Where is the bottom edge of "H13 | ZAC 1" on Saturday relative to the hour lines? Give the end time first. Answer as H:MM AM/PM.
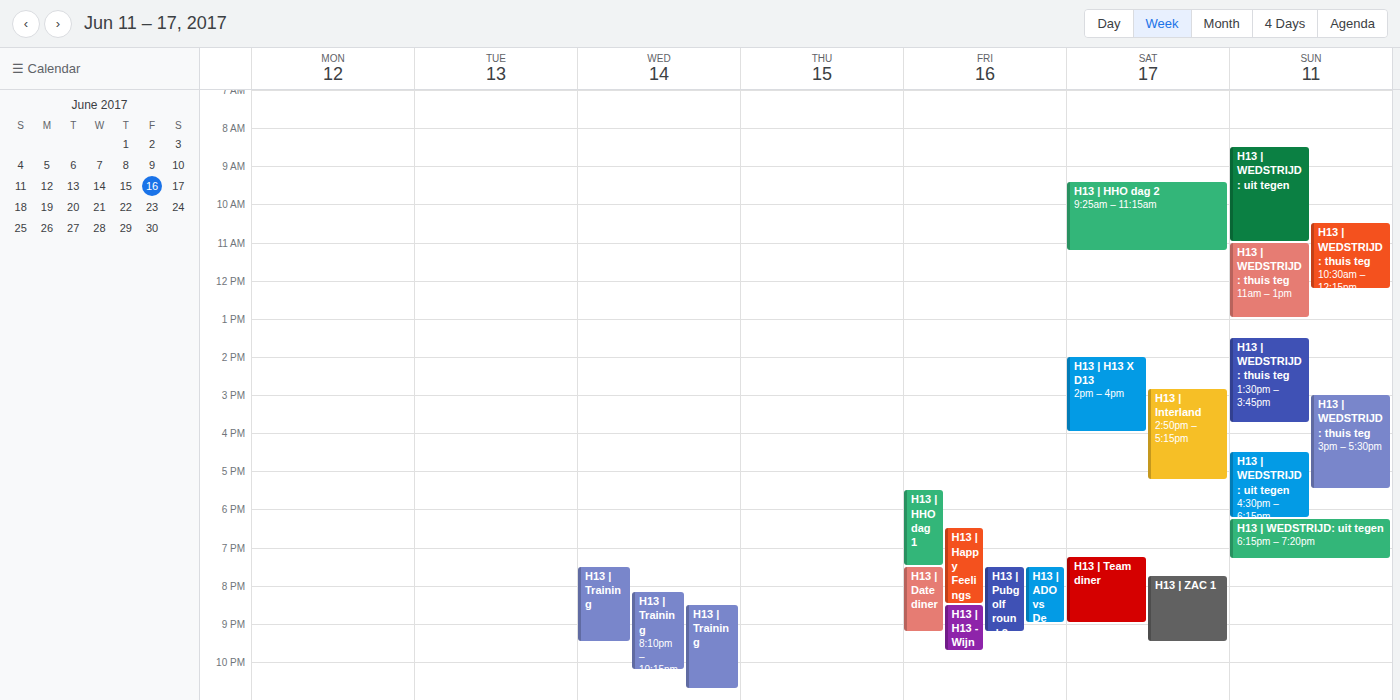
9:30 PM -- halfway between the 9 PM and 10 PM lines.